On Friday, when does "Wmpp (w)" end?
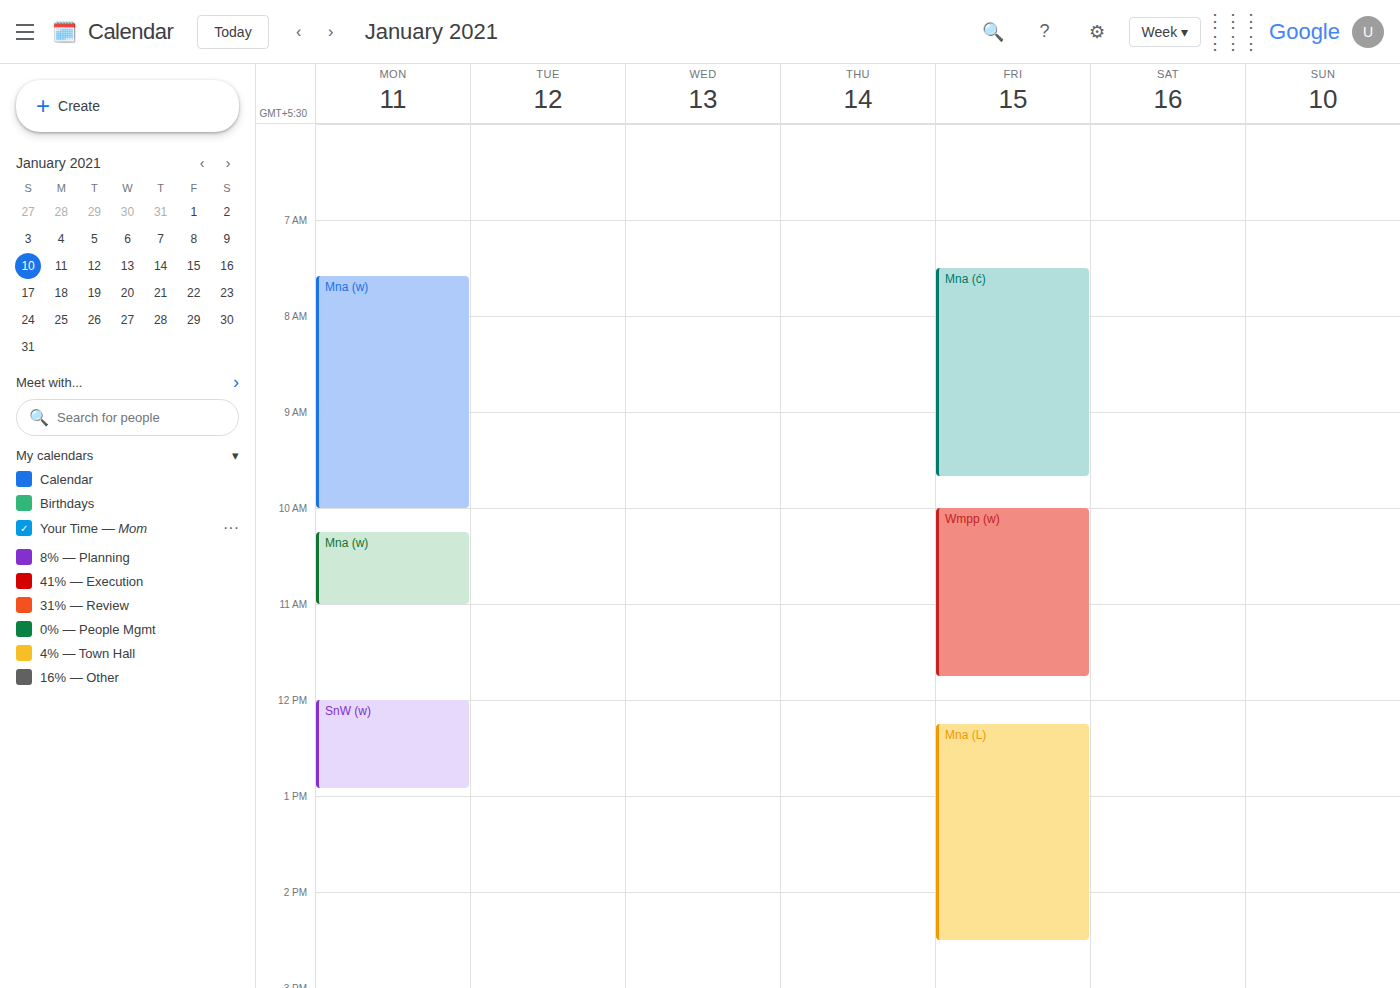
11:45 AM